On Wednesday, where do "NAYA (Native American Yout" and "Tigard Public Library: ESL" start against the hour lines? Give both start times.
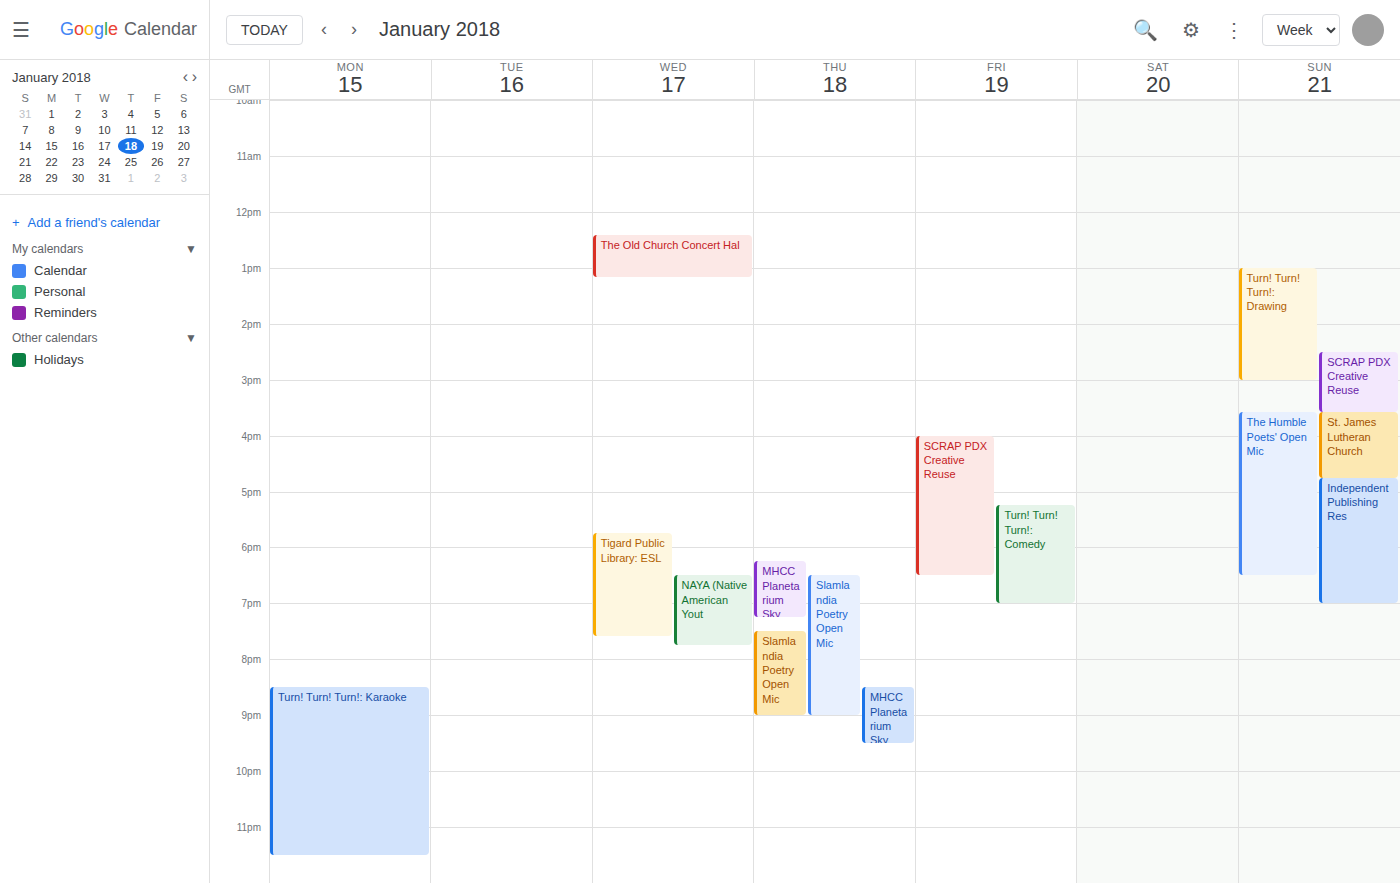
"NAYA (Native American Yout": 6:30 PM, halfway between the 6 PM and 7 PM lines. "Tigard Public Library: ESL": 5:45 PM, neither: three quarters of the way from the 5 PM line to the 6 PM line.